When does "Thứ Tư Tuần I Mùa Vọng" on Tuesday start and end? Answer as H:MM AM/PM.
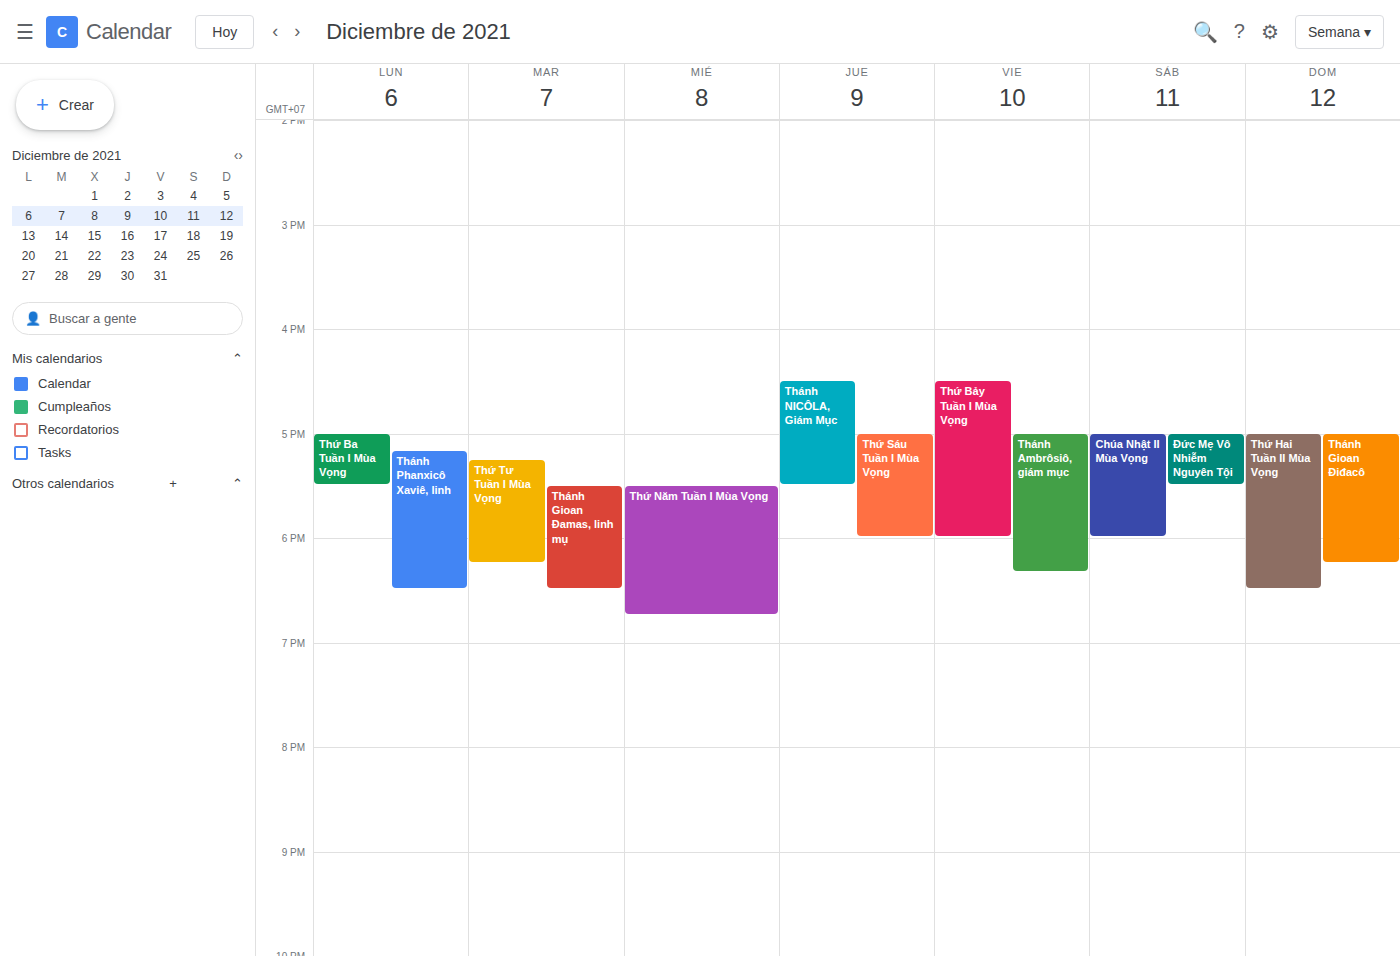
5:15 PM to 6:15 PM